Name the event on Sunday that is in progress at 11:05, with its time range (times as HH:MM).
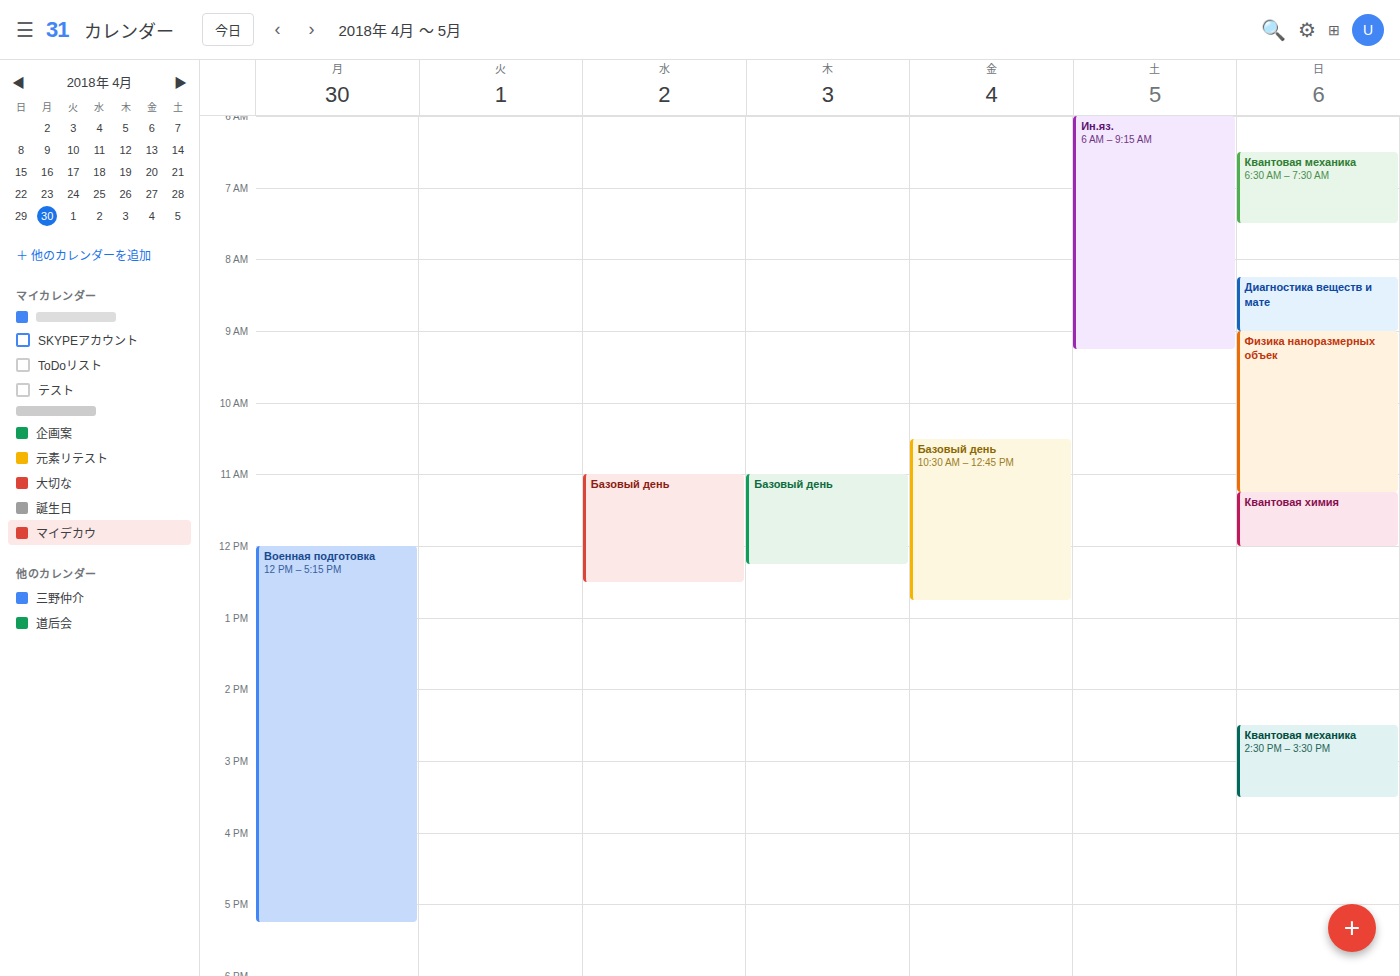
"Физика наноразмерных объек", 09:00 to 11:15